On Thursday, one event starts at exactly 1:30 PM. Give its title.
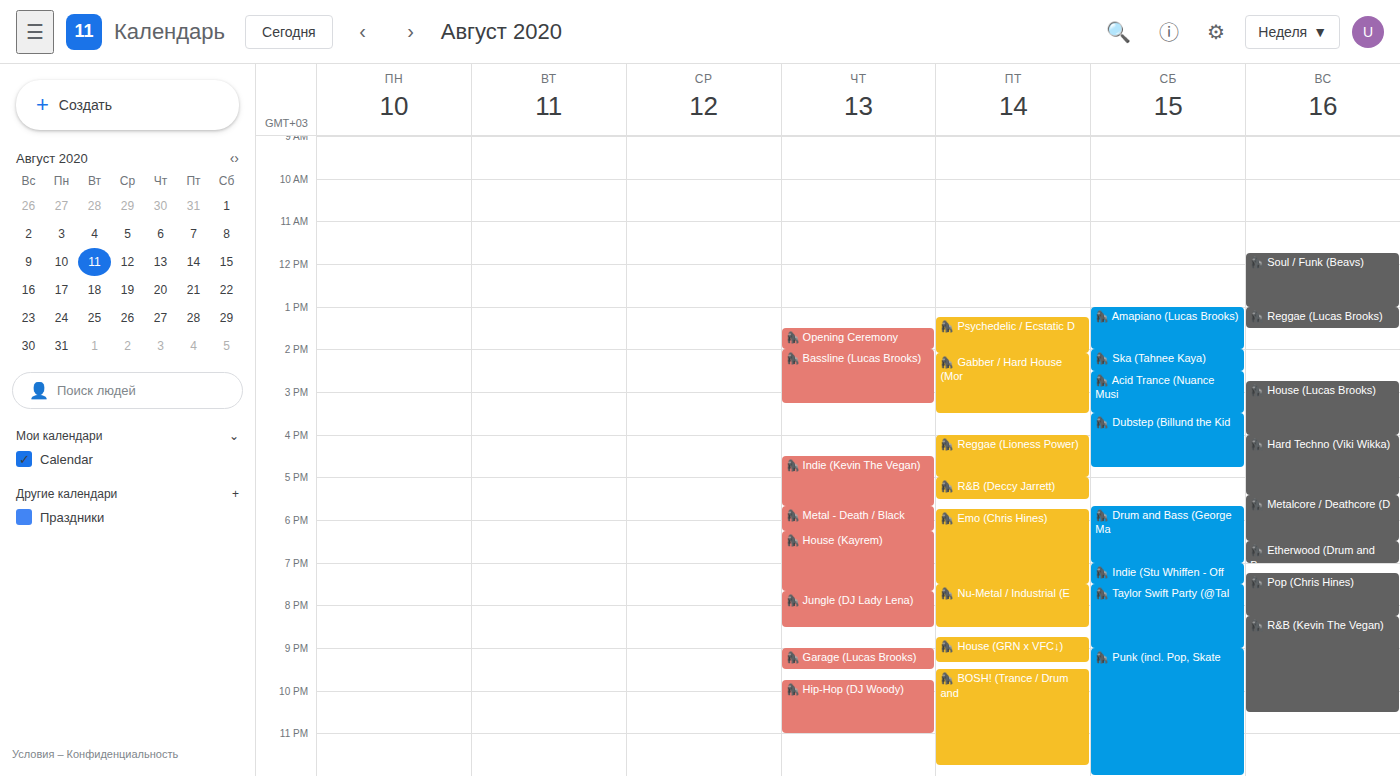
"🦍 Opening Ceremony"